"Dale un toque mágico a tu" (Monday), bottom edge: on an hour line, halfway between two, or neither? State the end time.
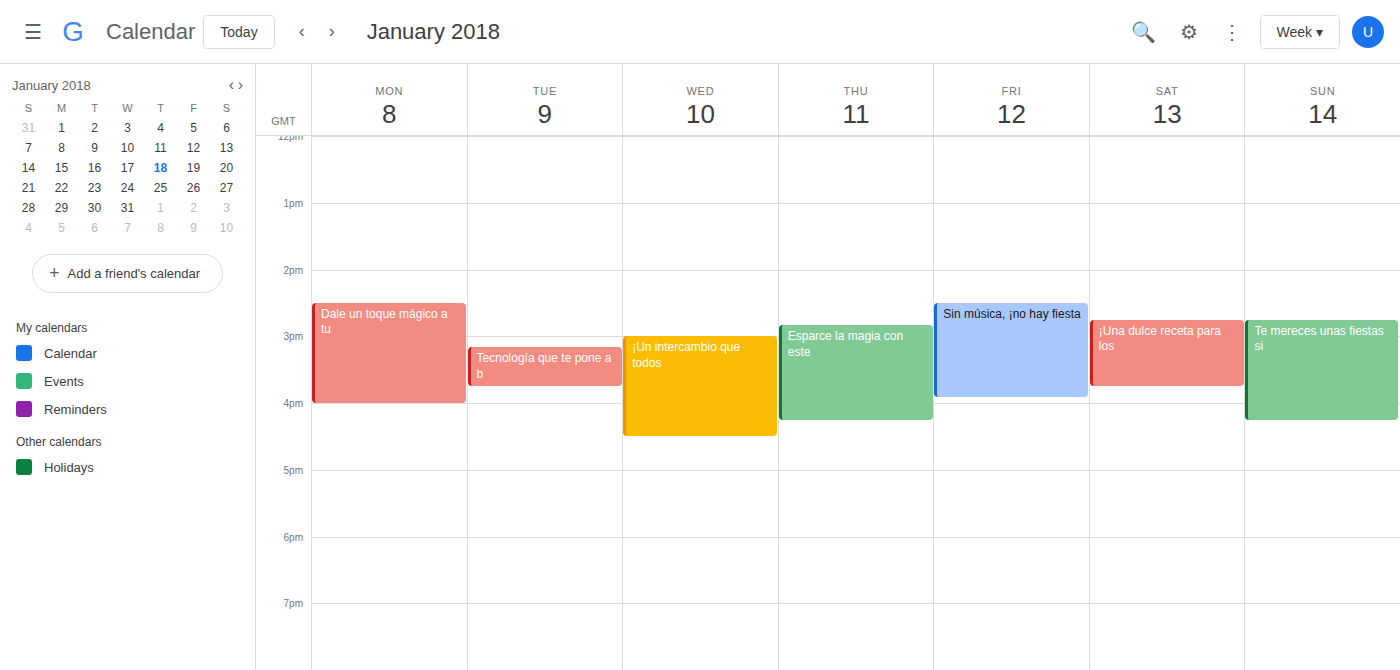
4:00 PM -- exactly on the 4 PM line.